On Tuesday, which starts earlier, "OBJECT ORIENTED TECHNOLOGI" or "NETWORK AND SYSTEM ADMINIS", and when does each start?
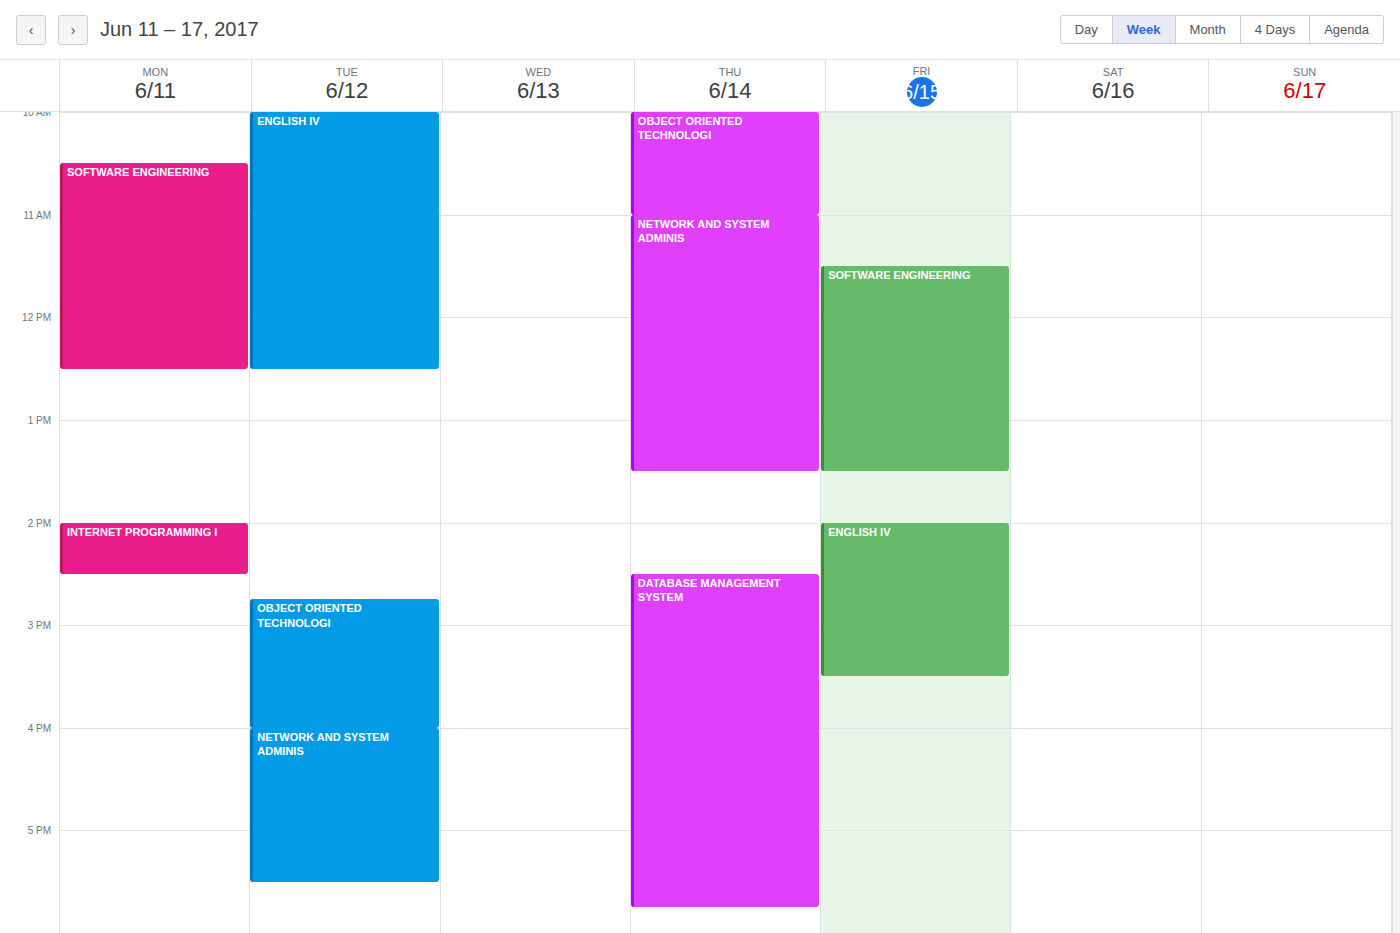
"OBJECT ORIENTED TECHNOLOGI" 14:45; "NETWORK AND SYSTEM ADMINIS" 16:00.